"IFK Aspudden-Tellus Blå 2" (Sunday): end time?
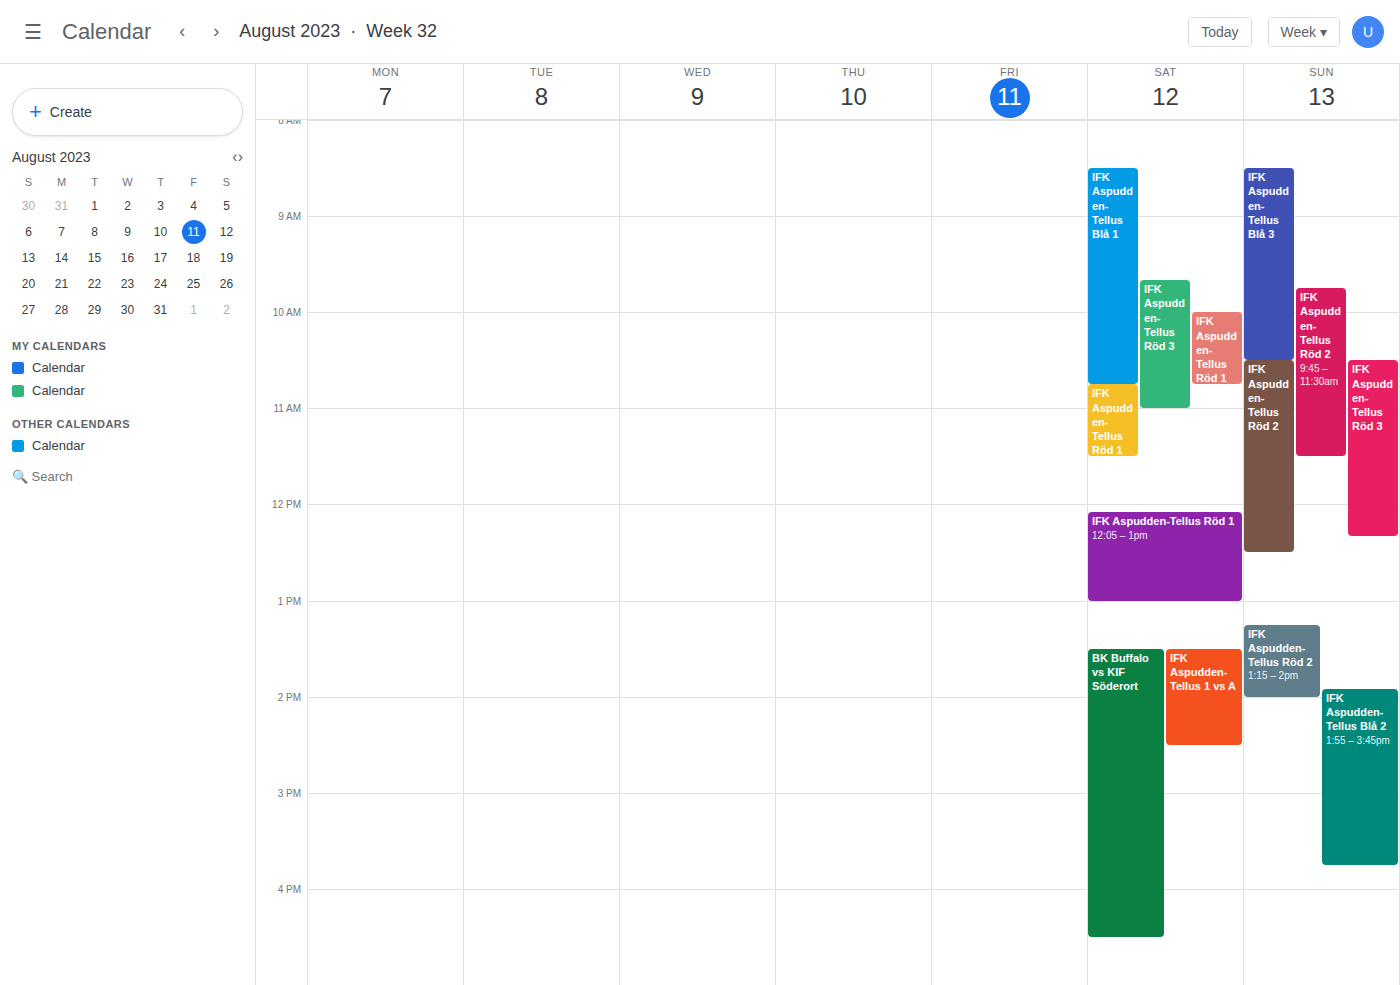
3:45 PM